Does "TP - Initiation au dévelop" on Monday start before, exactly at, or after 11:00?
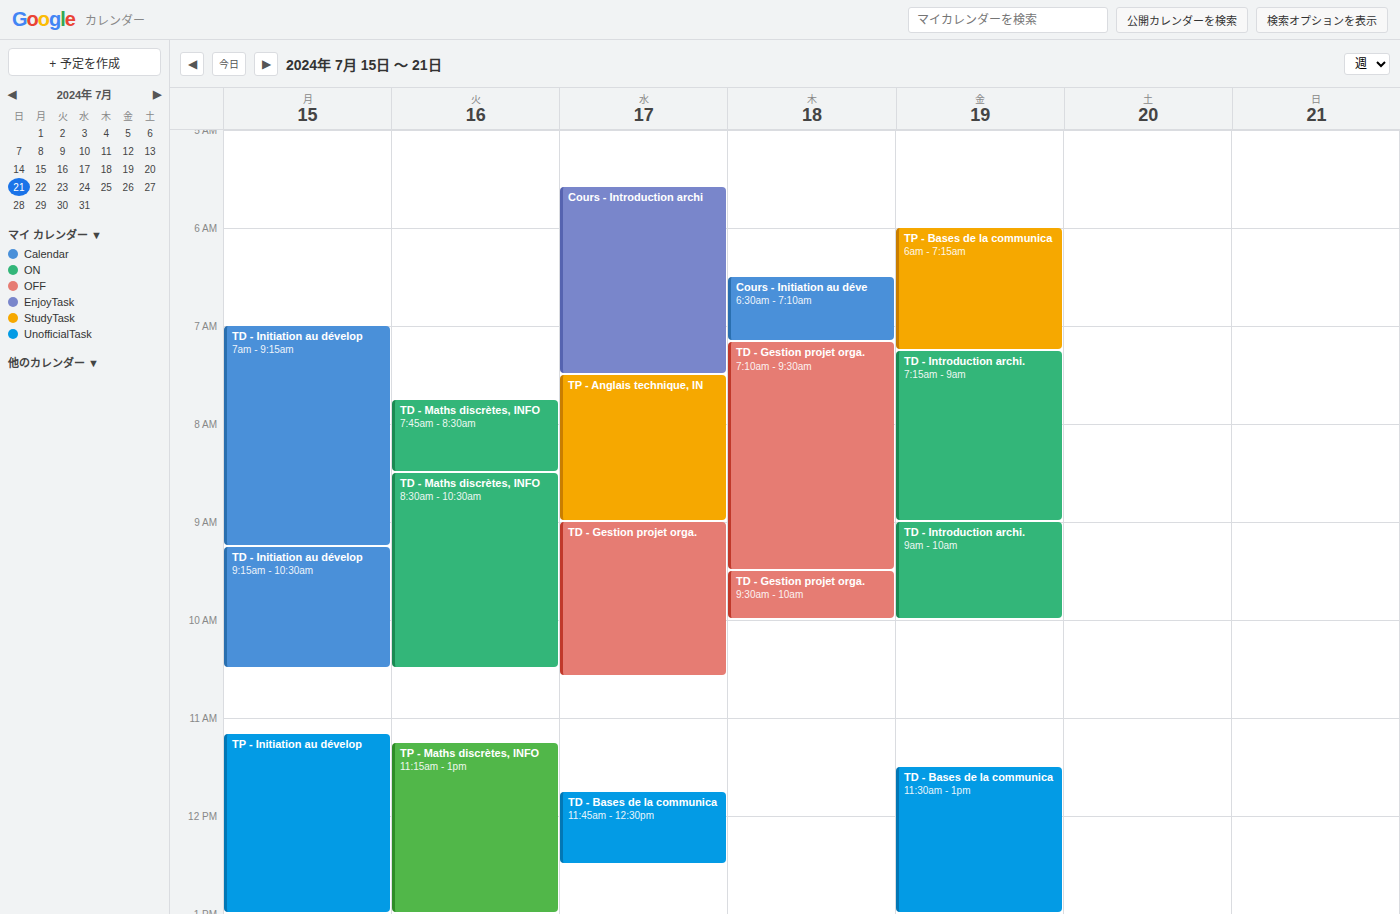
11:10 -- after 11:00, 10 minutes below the 11:00 line.